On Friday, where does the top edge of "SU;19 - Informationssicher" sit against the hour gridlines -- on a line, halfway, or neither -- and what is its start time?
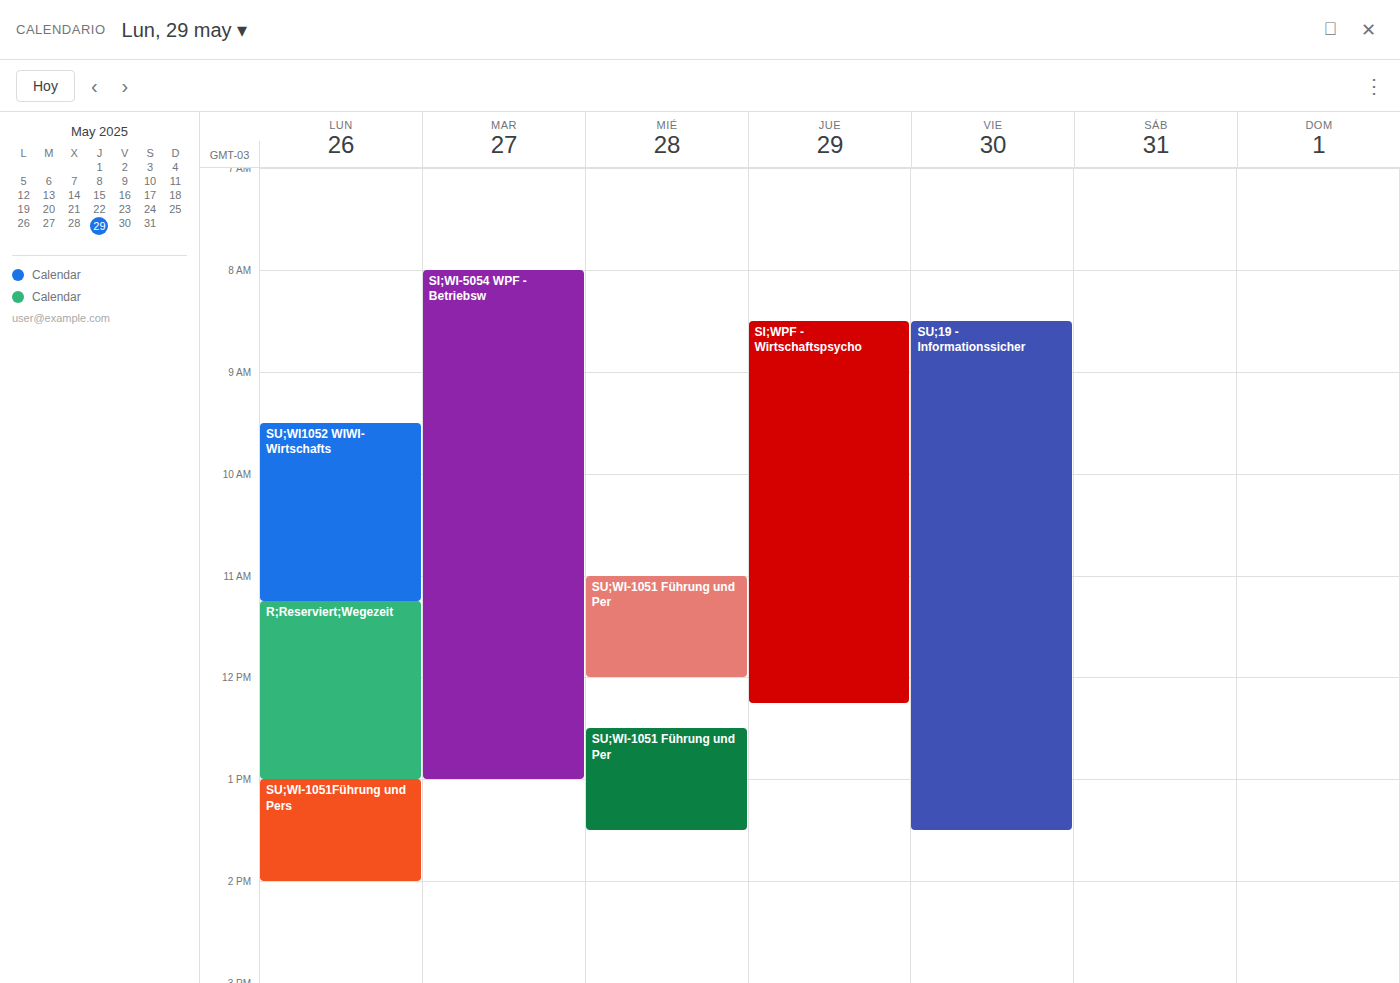
8:30 AM -- halfway between the 8 AM and 9 AM lines.